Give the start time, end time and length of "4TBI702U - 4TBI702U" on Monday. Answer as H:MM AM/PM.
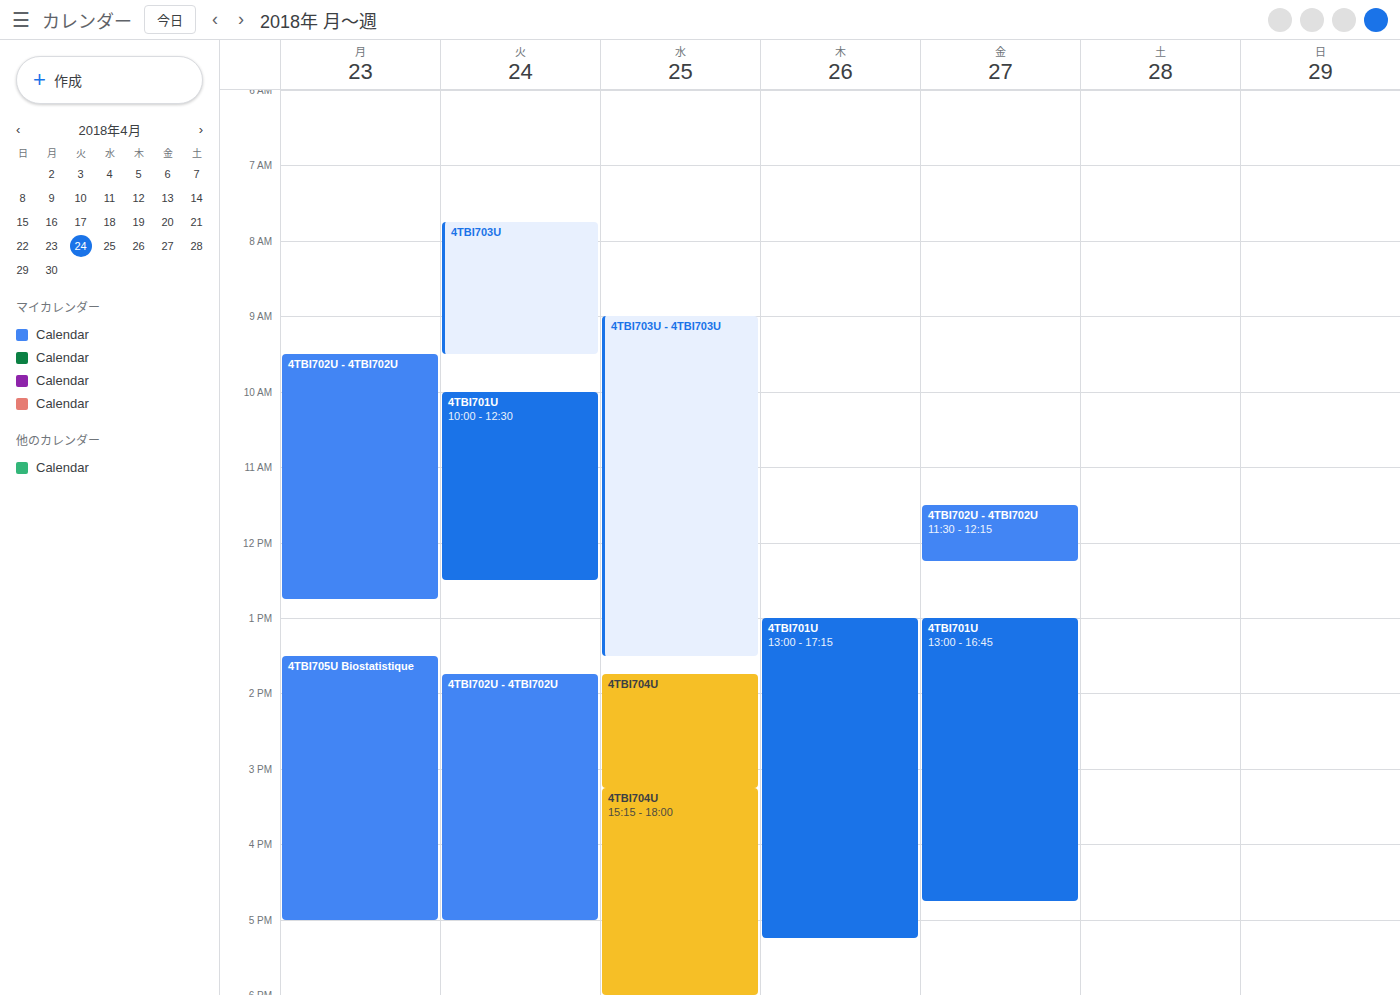
9:30 AM to 12:45 PM, 3 hours 15 minutes